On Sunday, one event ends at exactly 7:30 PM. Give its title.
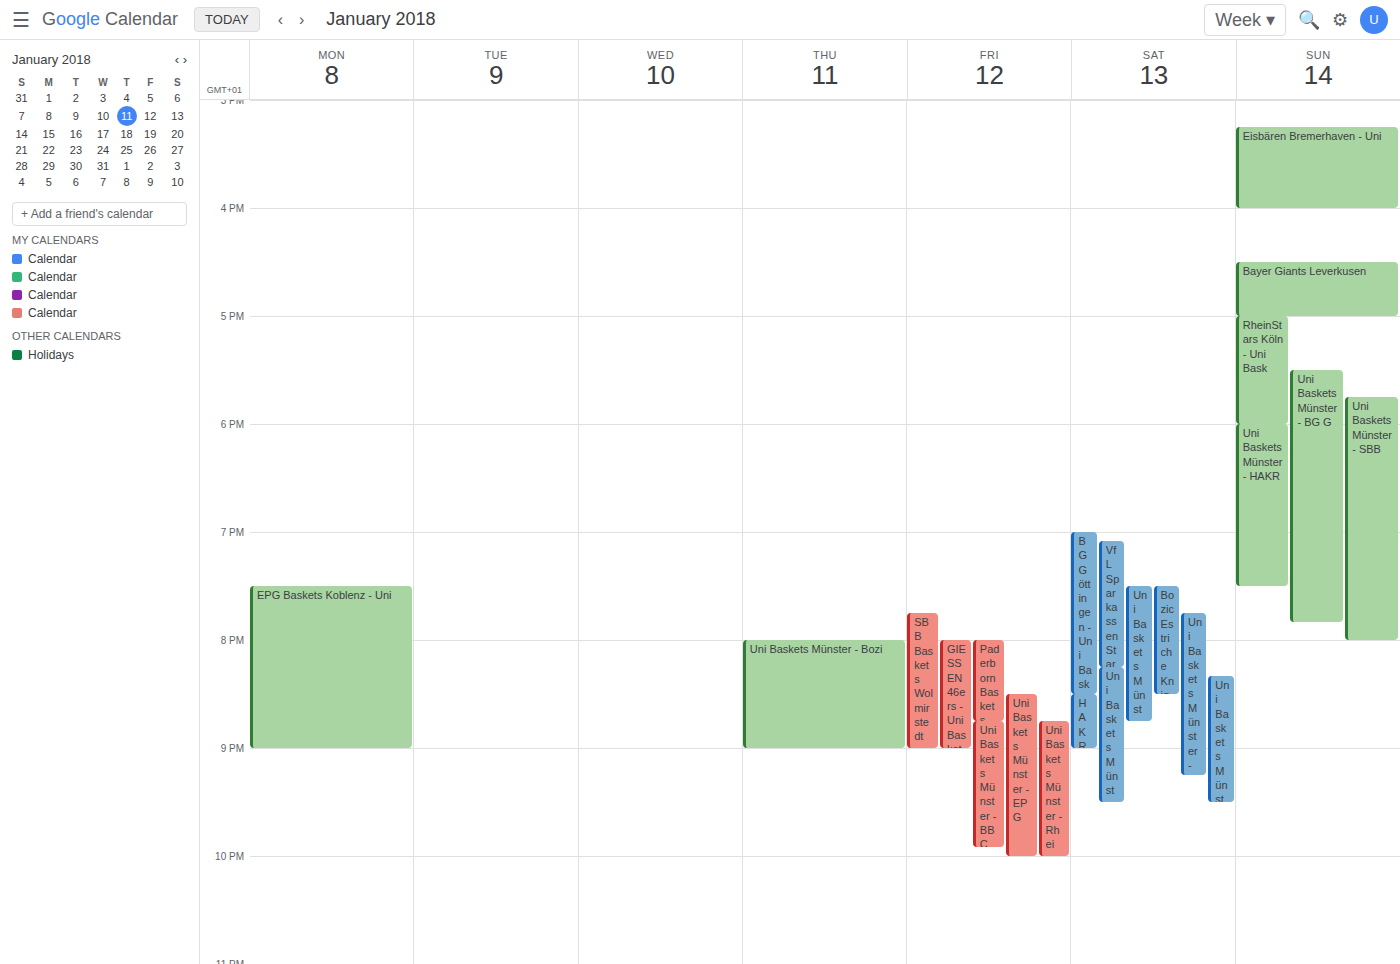
"Uni Baskets Münster - HAKR"